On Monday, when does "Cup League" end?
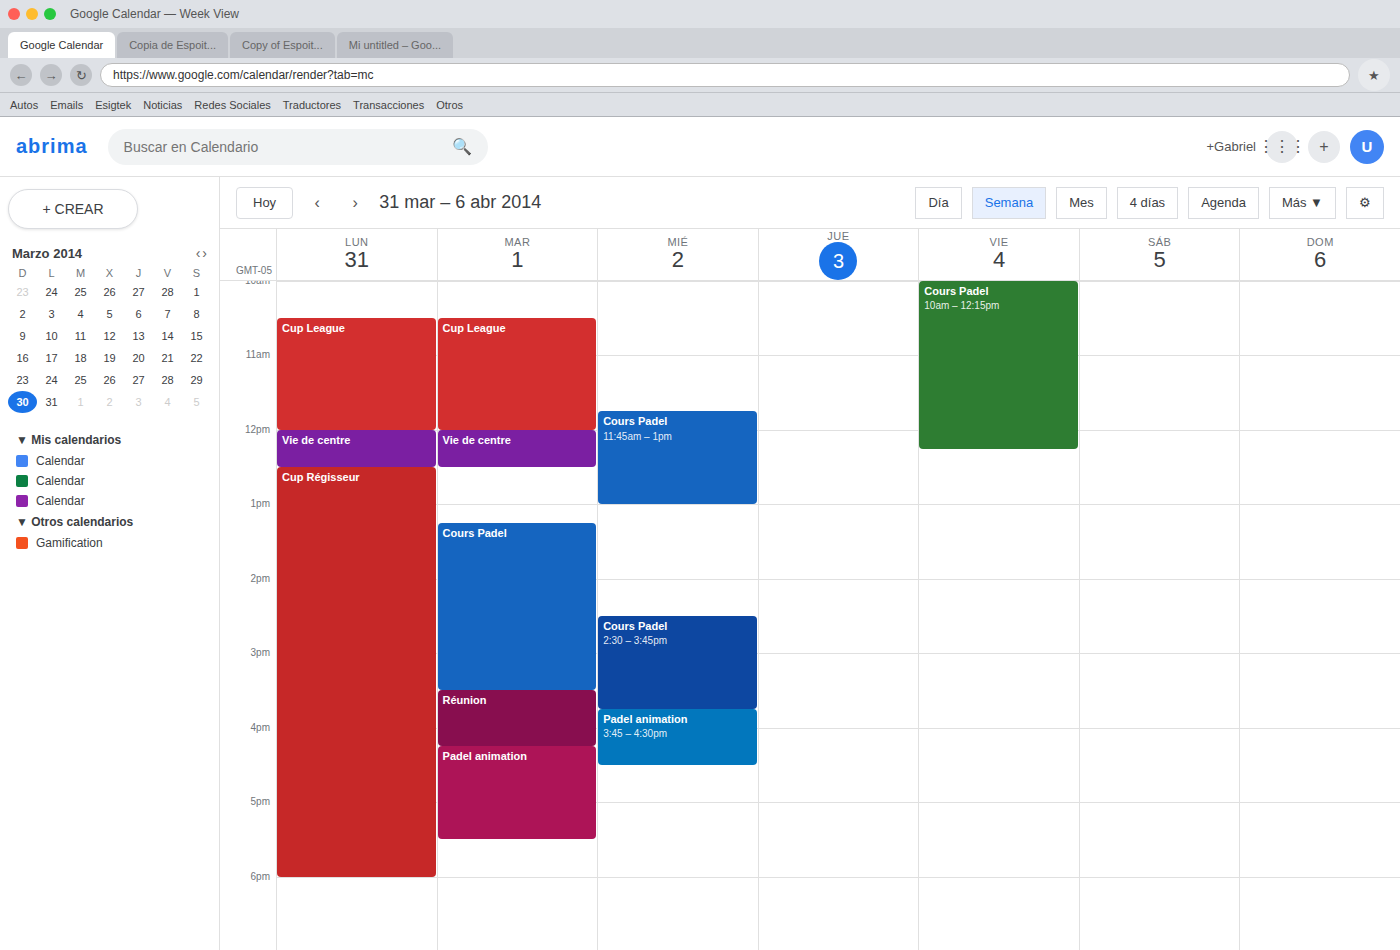
12:00 PM